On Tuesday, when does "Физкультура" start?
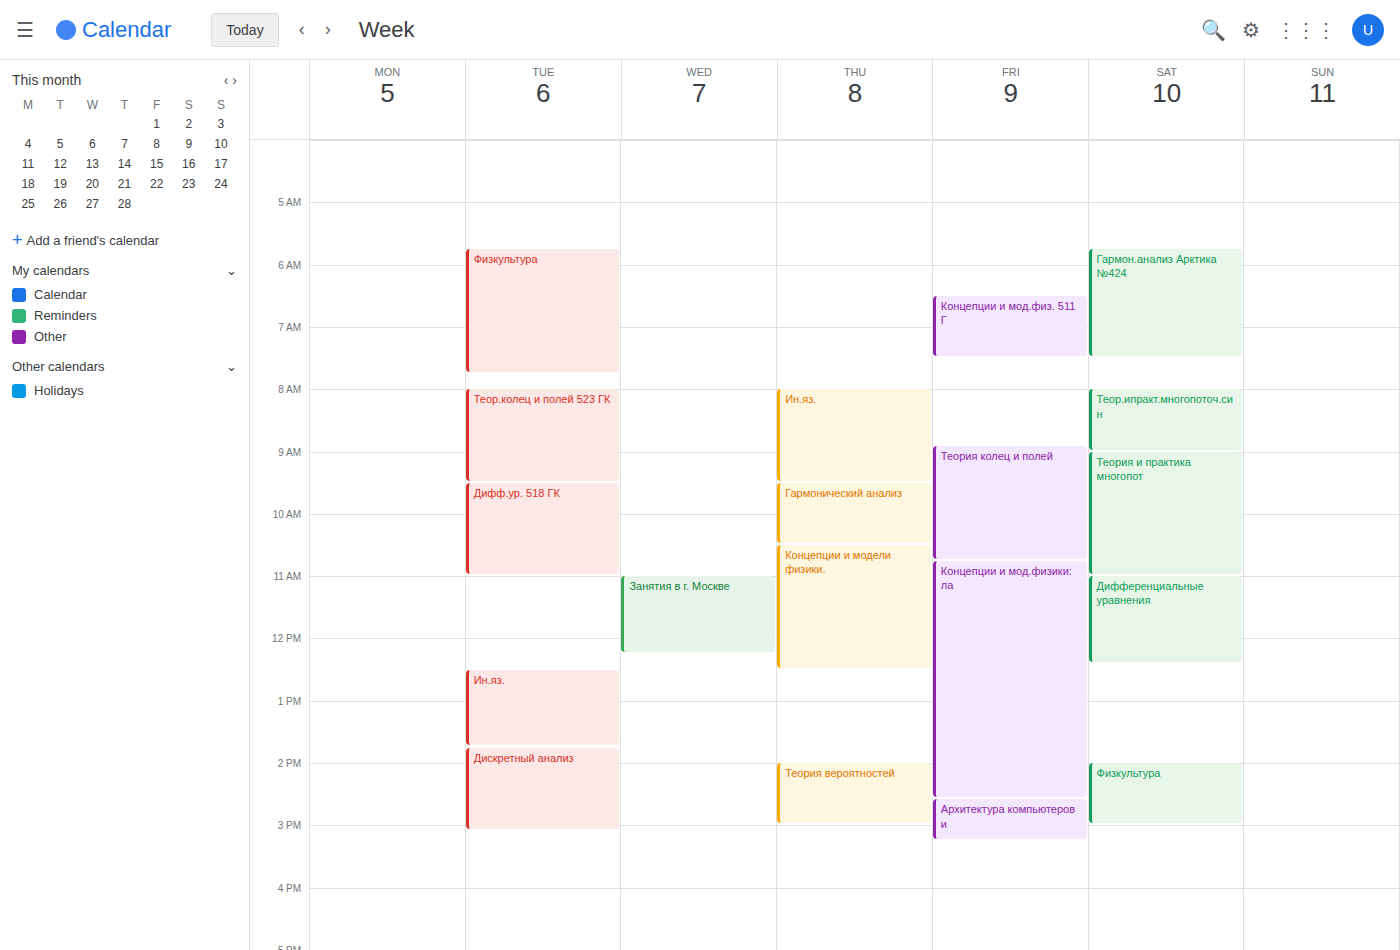
5:45 AM